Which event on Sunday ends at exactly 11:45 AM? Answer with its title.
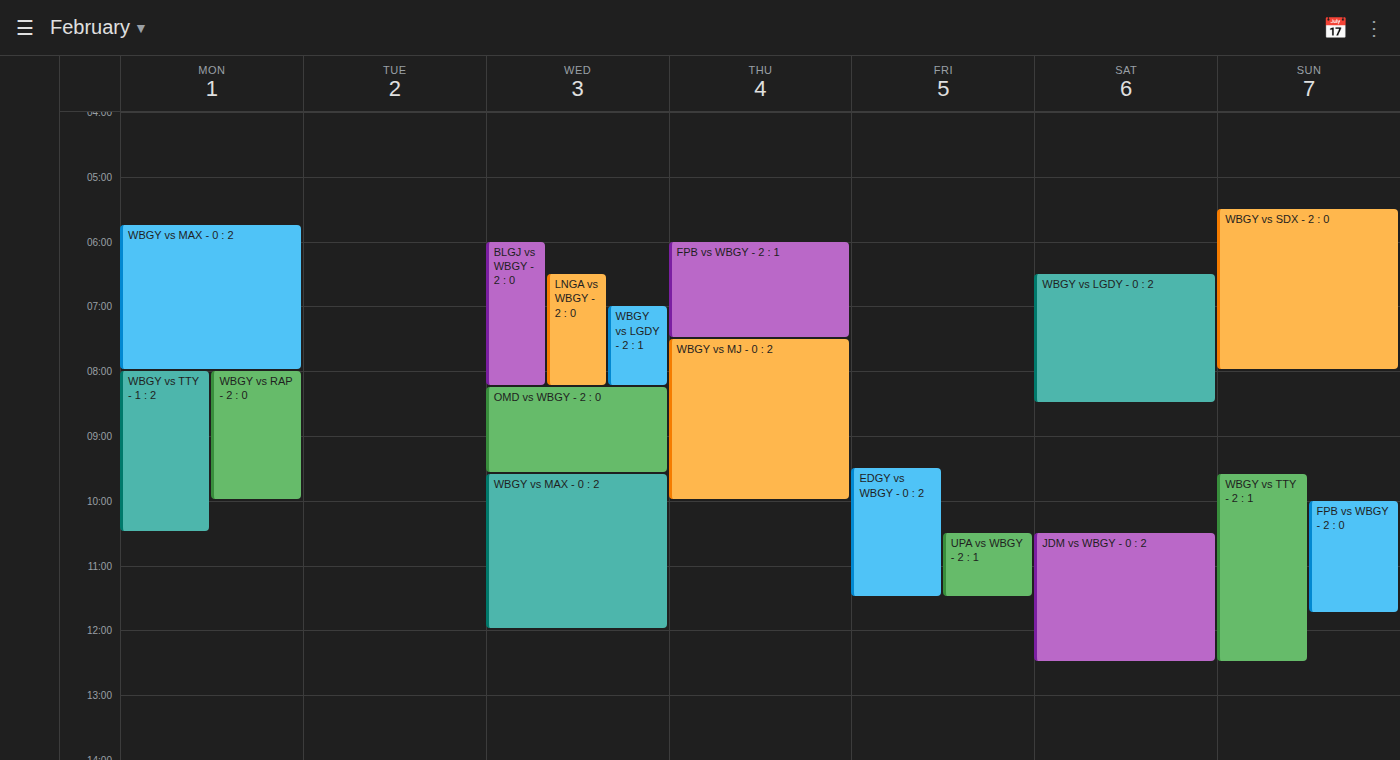
"FPB vs WBGY - 2 : 0"